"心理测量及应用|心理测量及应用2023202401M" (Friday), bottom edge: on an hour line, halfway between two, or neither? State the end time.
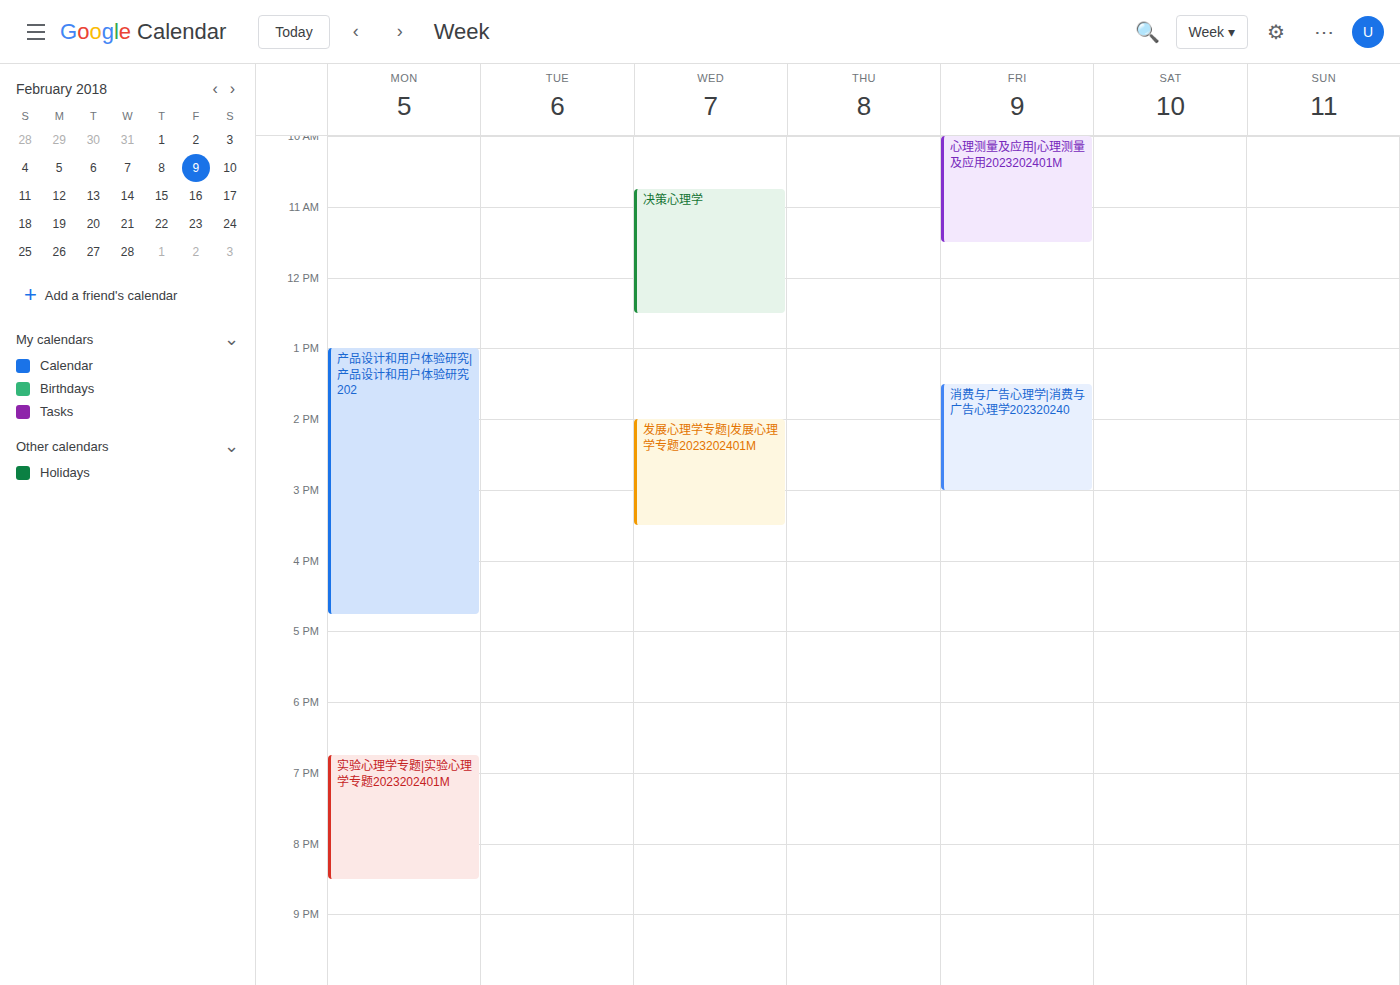
11:30 AM -- halfway between the 11 AM and 12 PM lines.